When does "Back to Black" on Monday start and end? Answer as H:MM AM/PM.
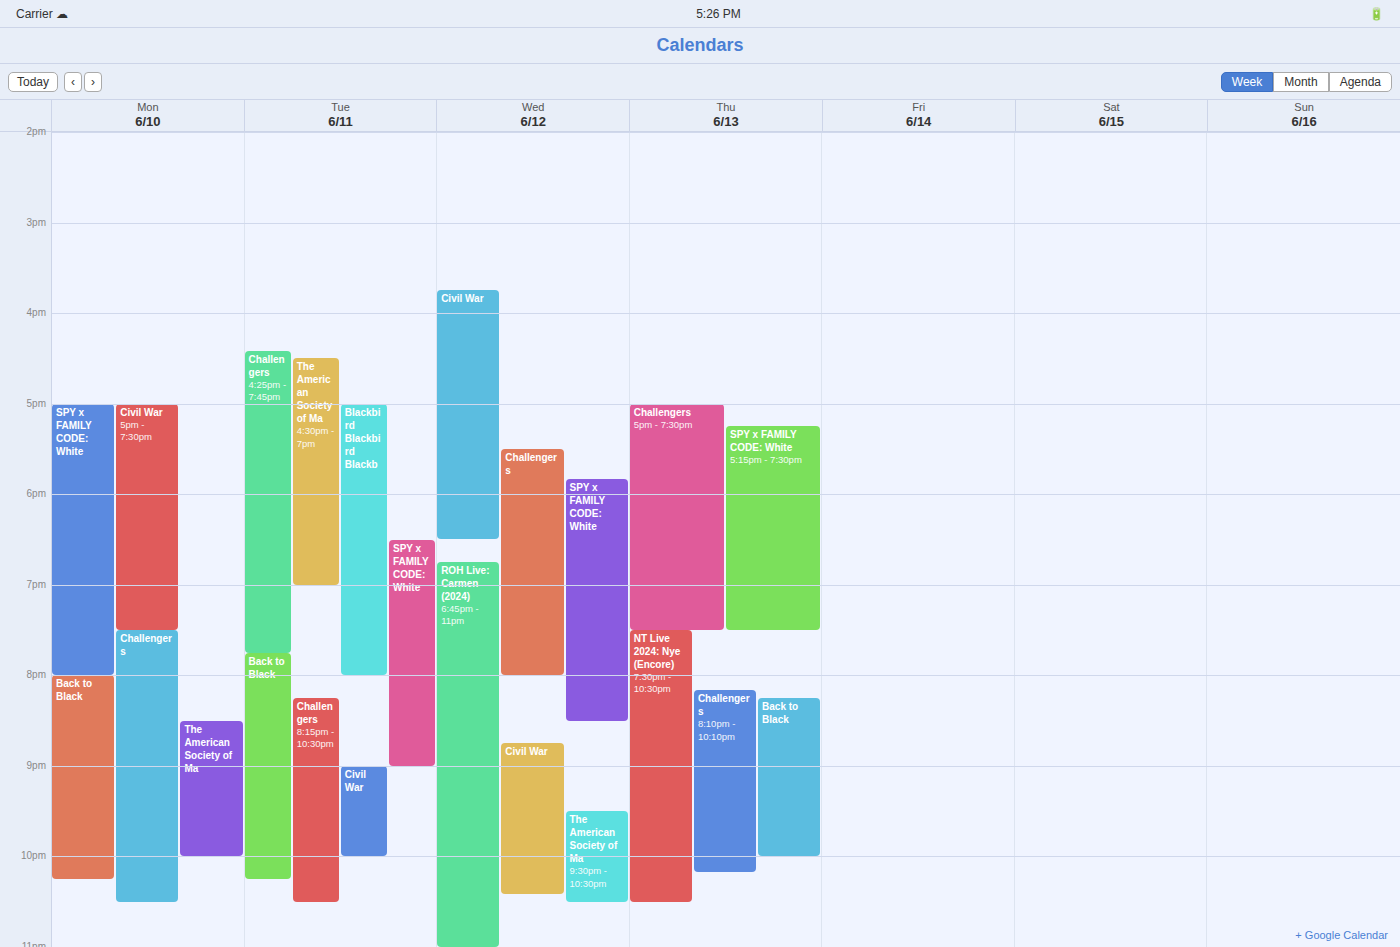
8:00 PM to 10:15 PM